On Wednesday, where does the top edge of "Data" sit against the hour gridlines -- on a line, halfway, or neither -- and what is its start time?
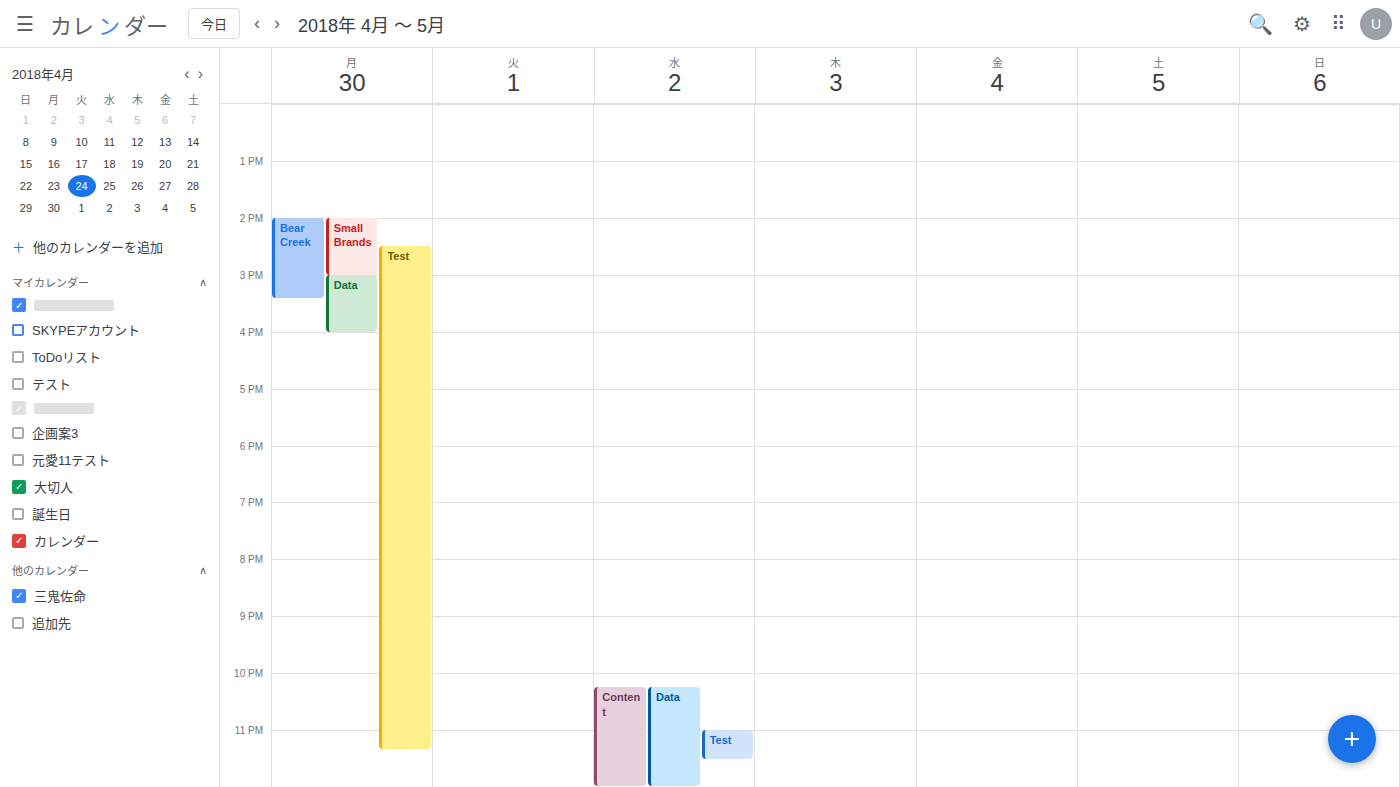
10:15 PM -- neither: a quarter of the way from the 10 PM line to the 11 PM line.